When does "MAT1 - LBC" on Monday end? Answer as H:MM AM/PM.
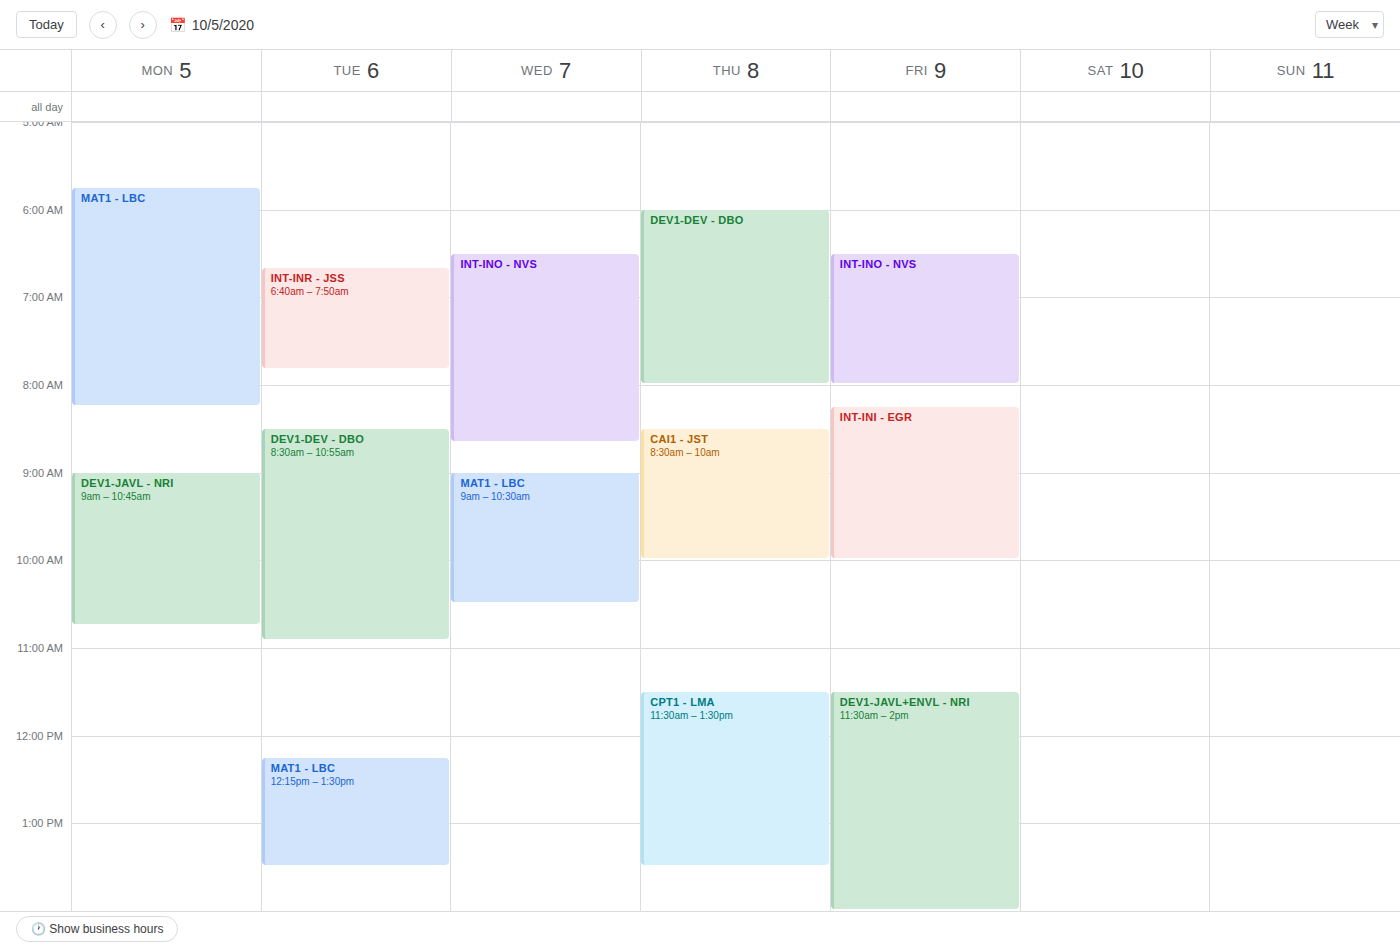
8:15 AM